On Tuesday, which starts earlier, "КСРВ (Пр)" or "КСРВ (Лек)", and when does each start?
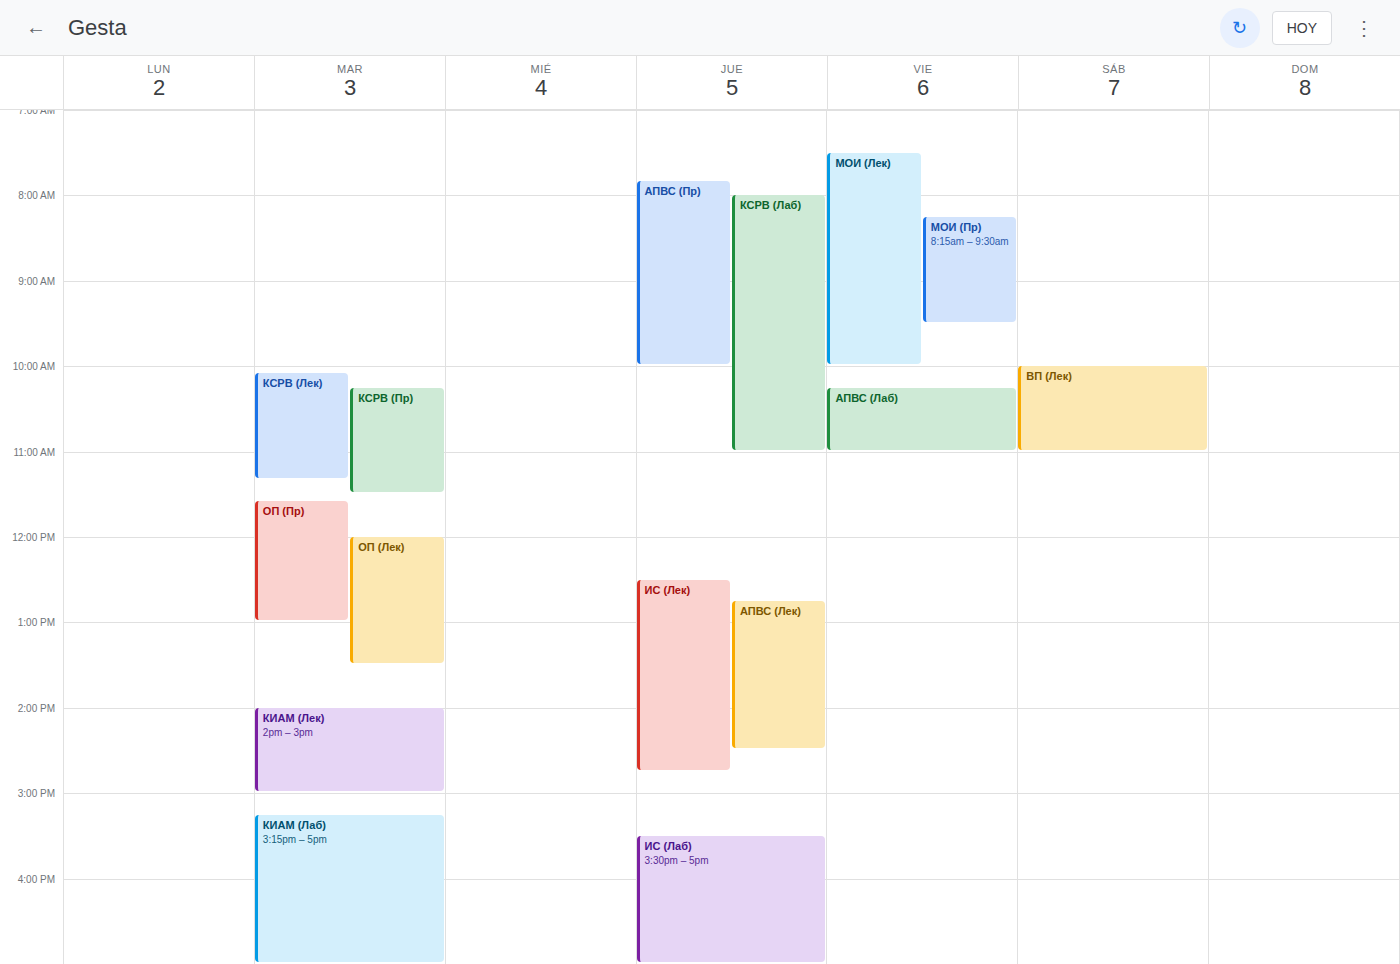
"КСРВ (Лек)" 10:05 AM; "КСРВ (Пр)" 10:15 AM.